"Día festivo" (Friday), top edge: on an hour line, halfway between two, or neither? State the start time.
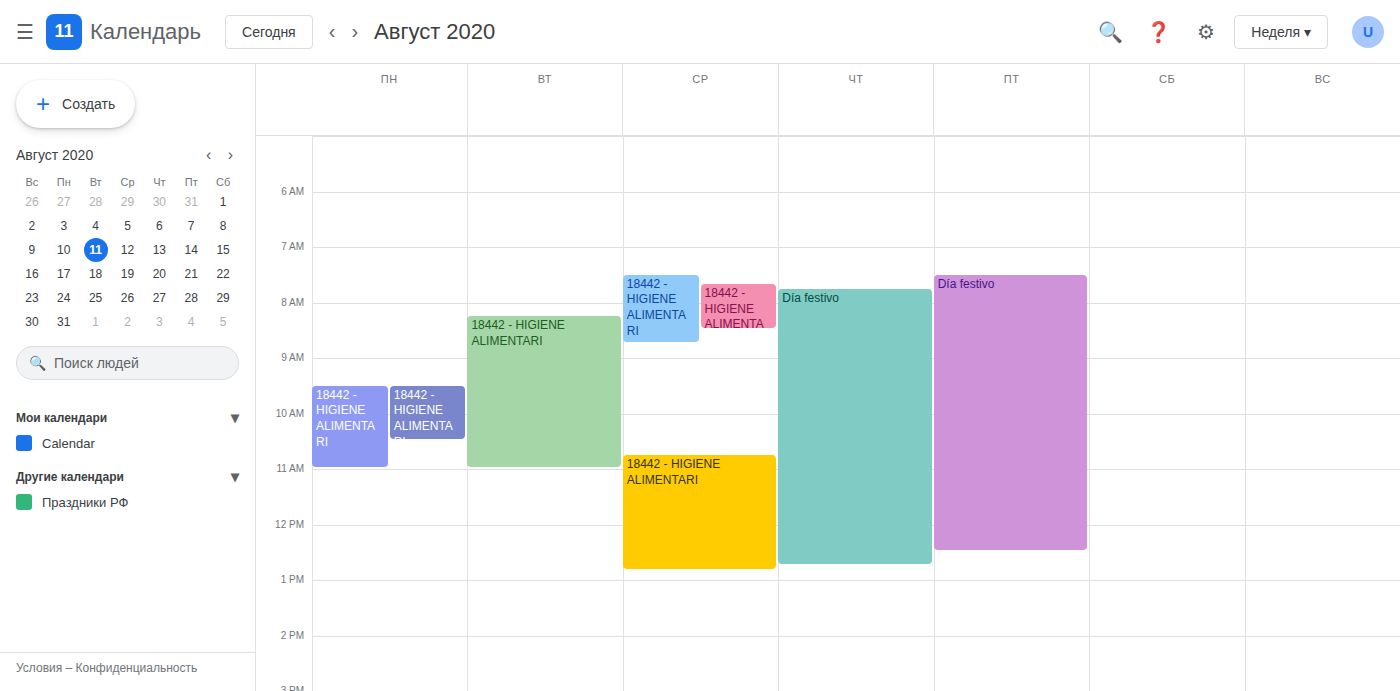
07:30 -- halfway between the 07:00 and 08:00 lines.